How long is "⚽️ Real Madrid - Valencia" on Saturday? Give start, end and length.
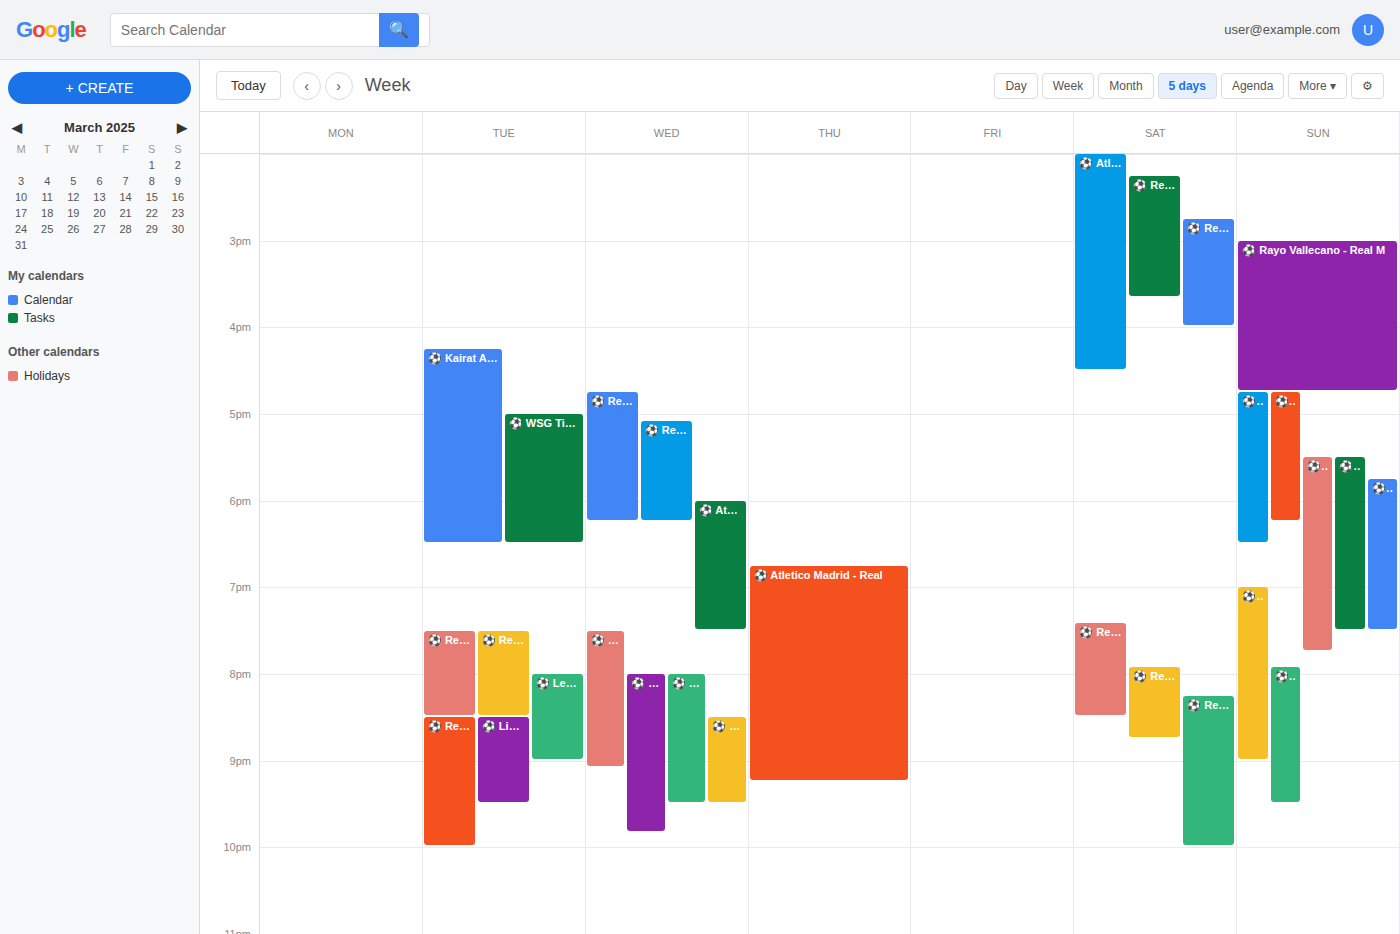
8:15 PM to 10:00 PM, 1 hour 45 minutes